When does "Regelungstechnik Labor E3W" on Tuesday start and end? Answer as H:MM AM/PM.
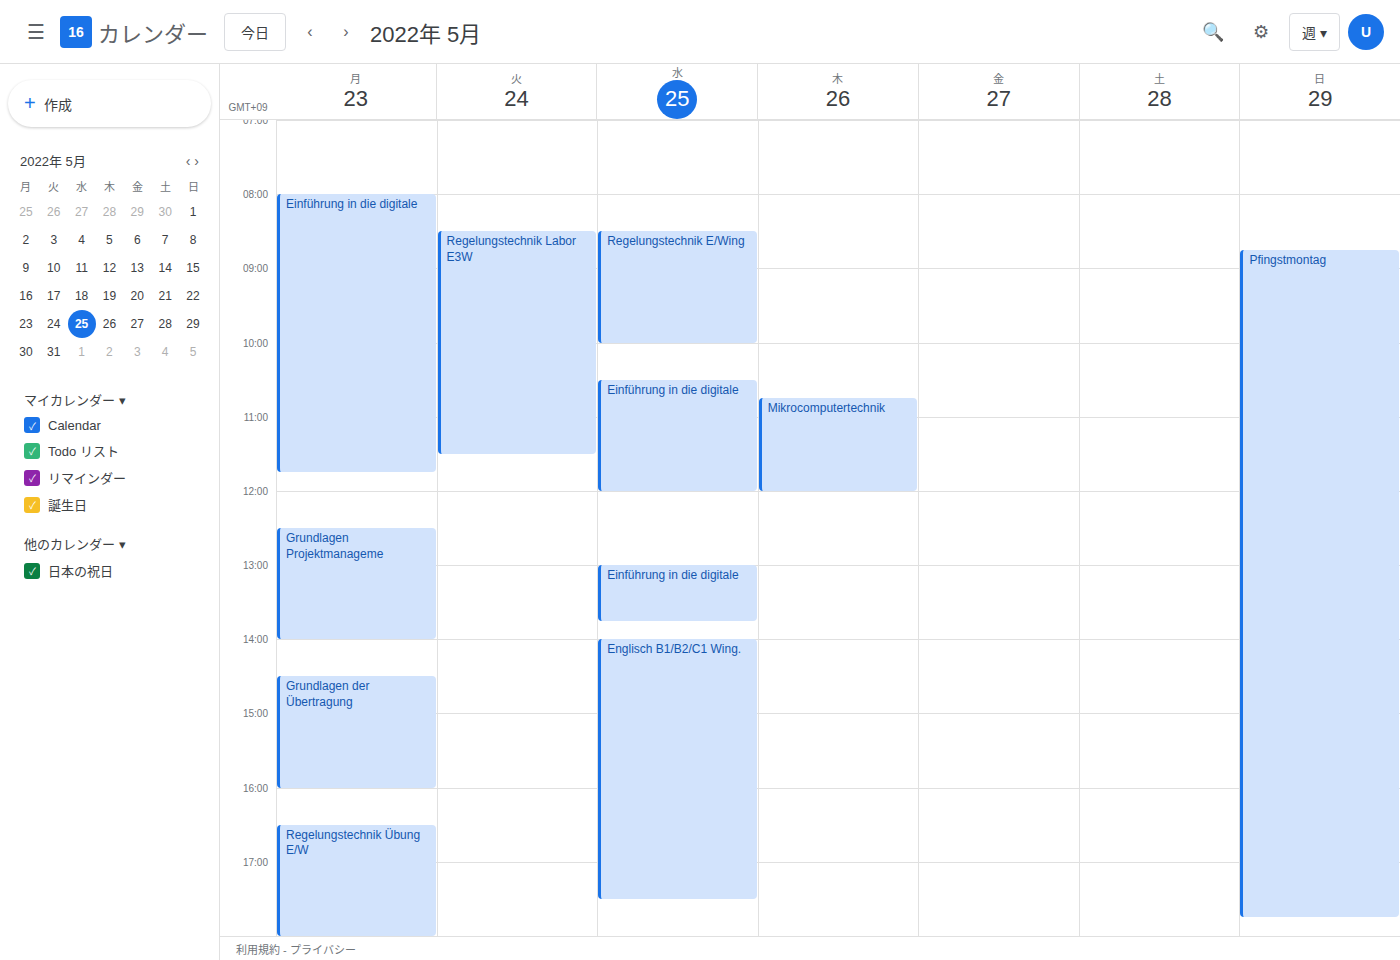
8:30 AM to 11:30 AM